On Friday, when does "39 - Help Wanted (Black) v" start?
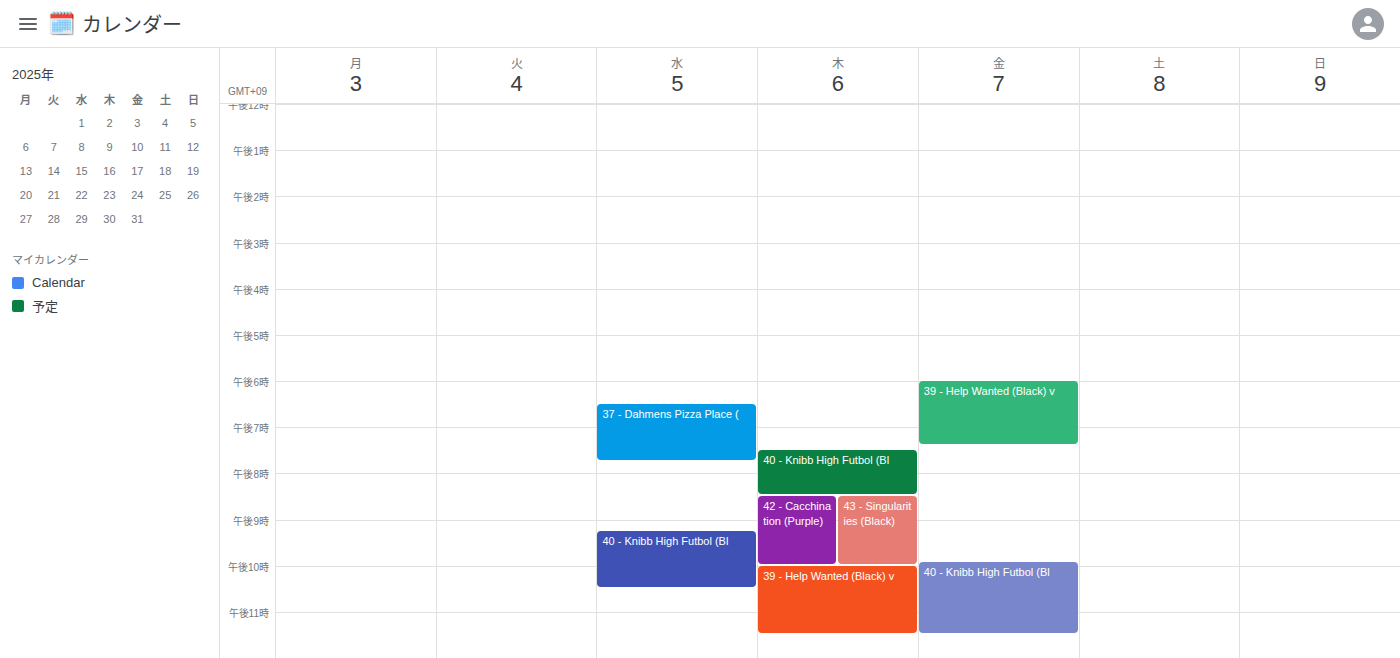
6:00 PM